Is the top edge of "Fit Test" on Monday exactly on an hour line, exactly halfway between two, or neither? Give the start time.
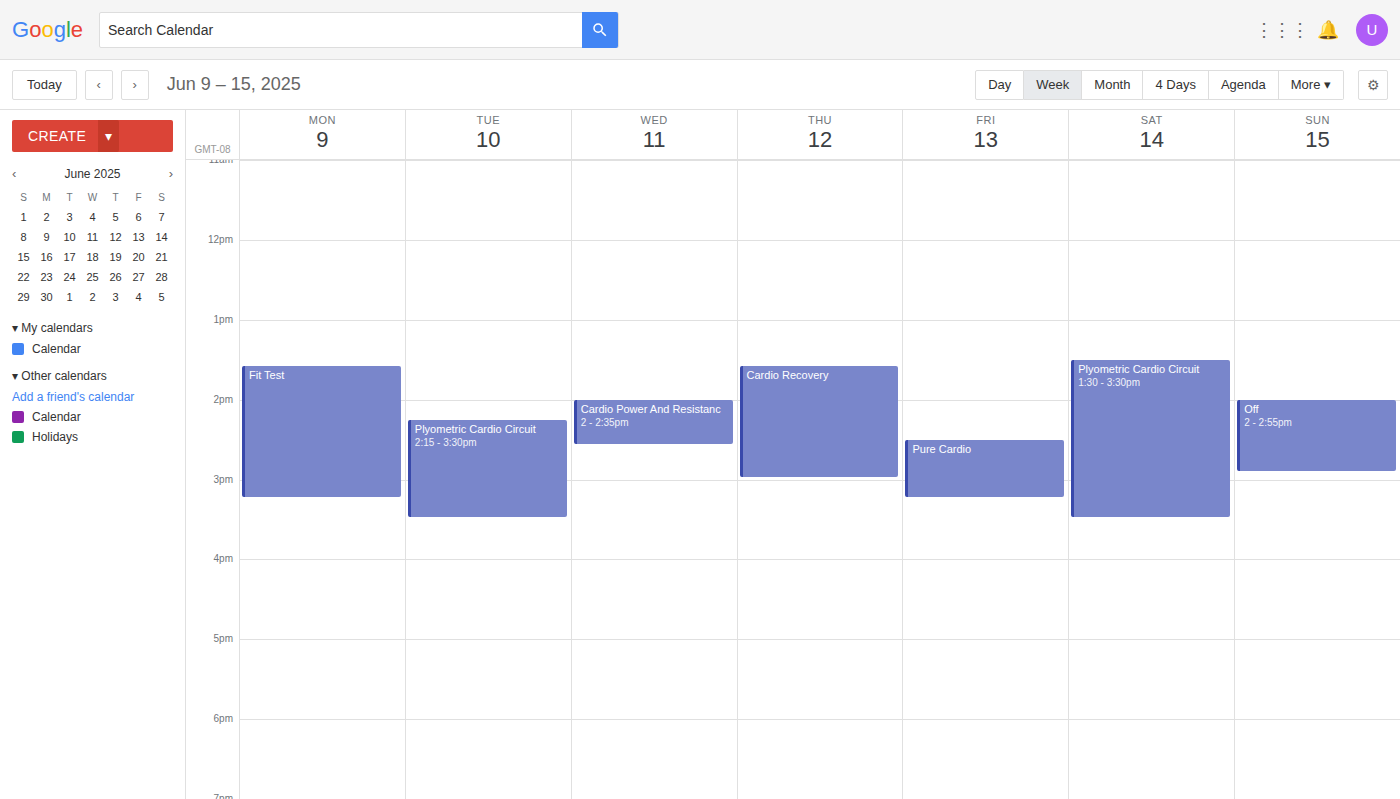
1:35 PM -- neither: 35 minutes below the 1 PM line and 25 minutes above the 2 PM line.